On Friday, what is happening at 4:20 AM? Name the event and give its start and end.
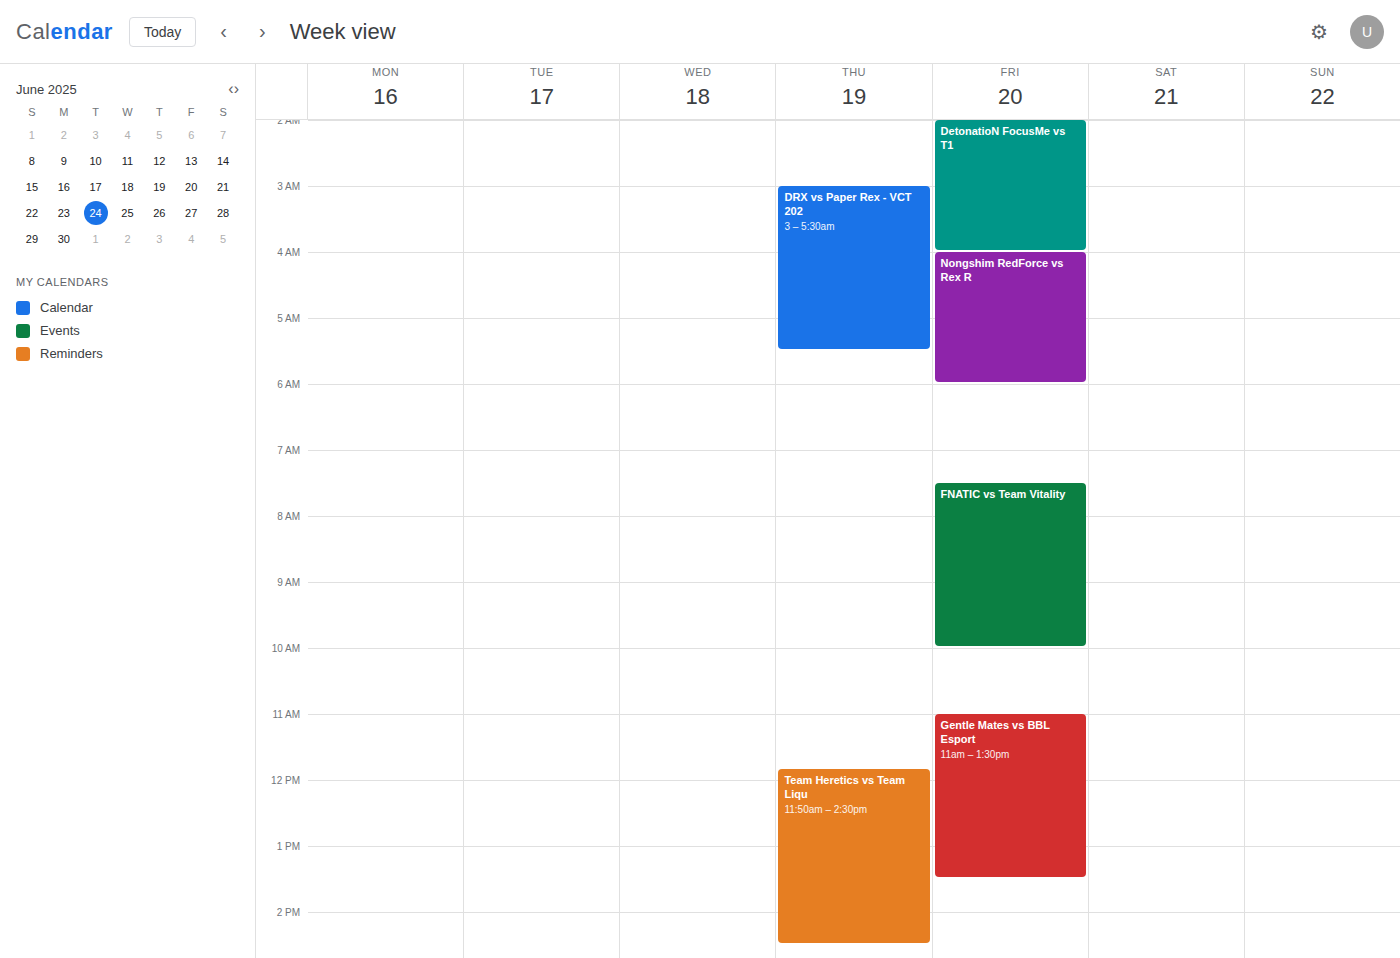
"Nongshim RedForce vs Rex R", 4:00 AM to 6:00 AM